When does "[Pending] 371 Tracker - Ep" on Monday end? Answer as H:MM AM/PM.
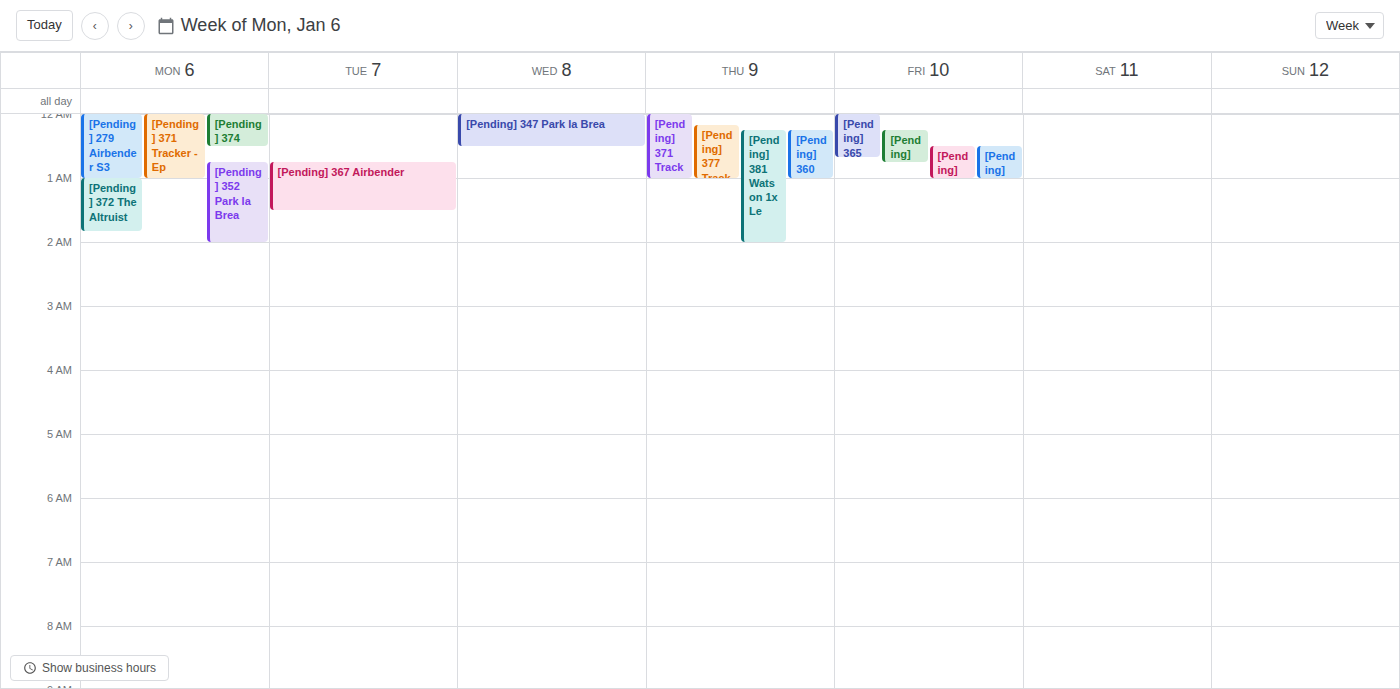
1:00 AM